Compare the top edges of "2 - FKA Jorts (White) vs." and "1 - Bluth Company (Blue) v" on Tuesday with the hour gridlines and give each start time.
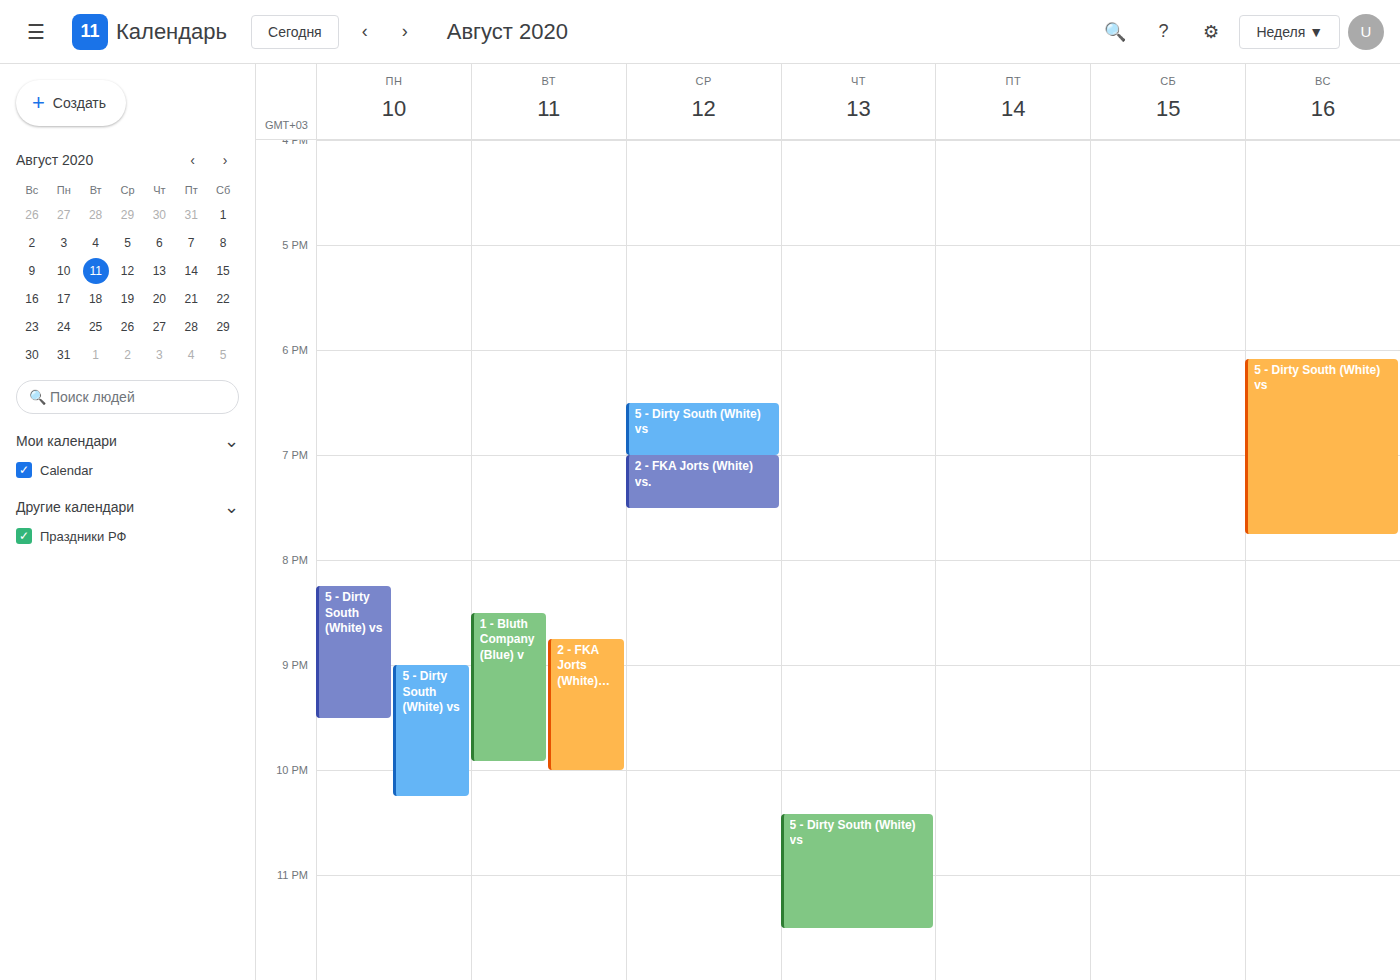
"2 - FKA Jorts (White) vs.": 20:45, neither: three quarters of the way from the 20:00 line to the 21:00 line. "1 - Bluth Company (Blue) v": 20:30, halfway between the 20:00 and 21:00 lines.